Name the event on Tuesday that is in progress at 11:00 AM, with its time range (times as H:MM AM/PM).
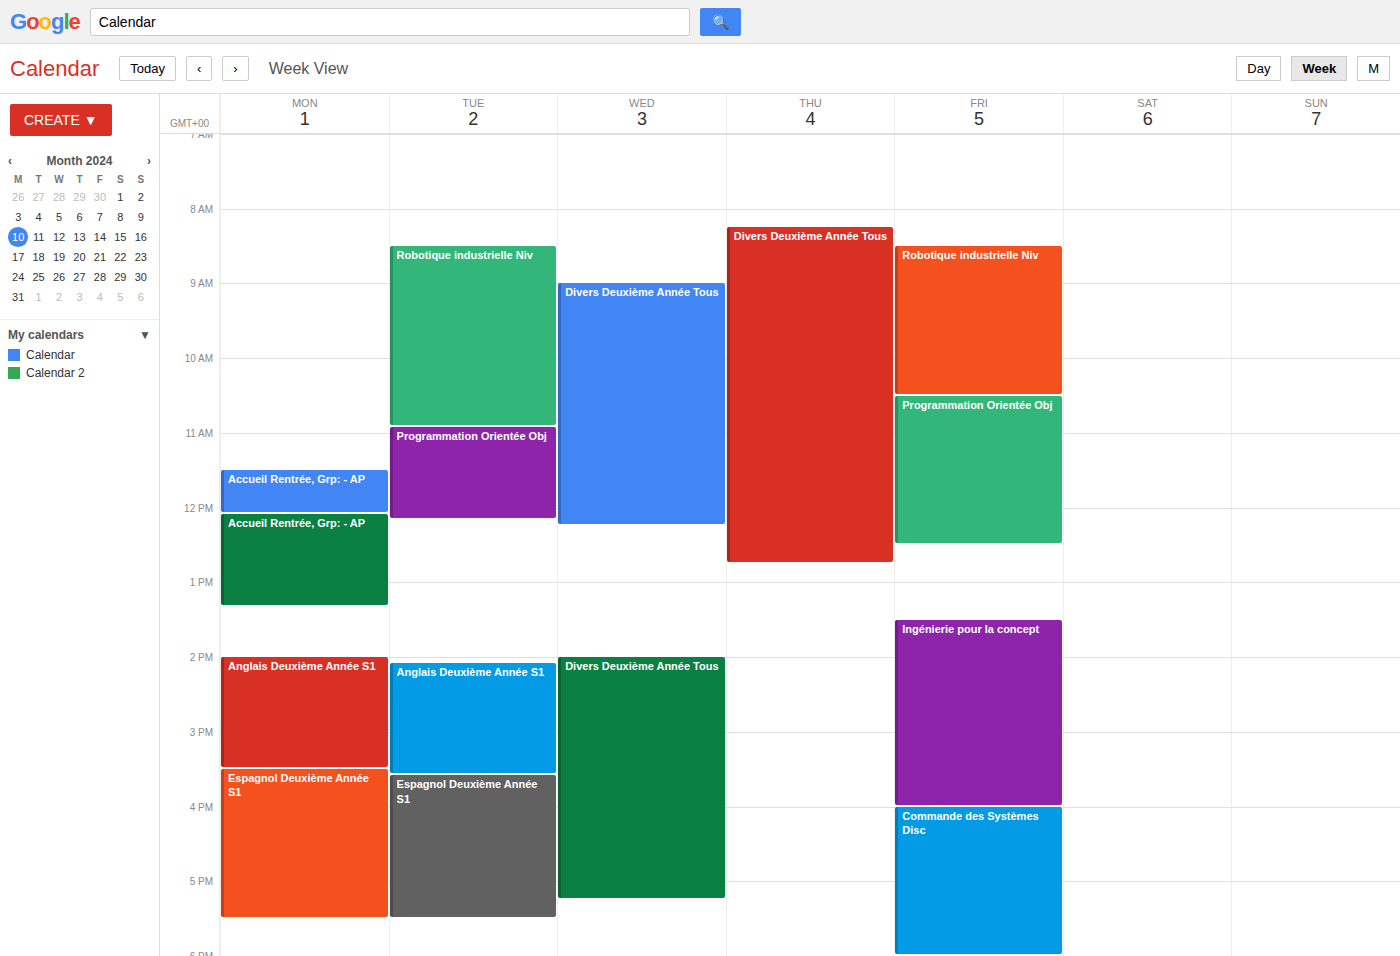
"Programmation Orientée Obj", 10:55 AM to 12:10 PM